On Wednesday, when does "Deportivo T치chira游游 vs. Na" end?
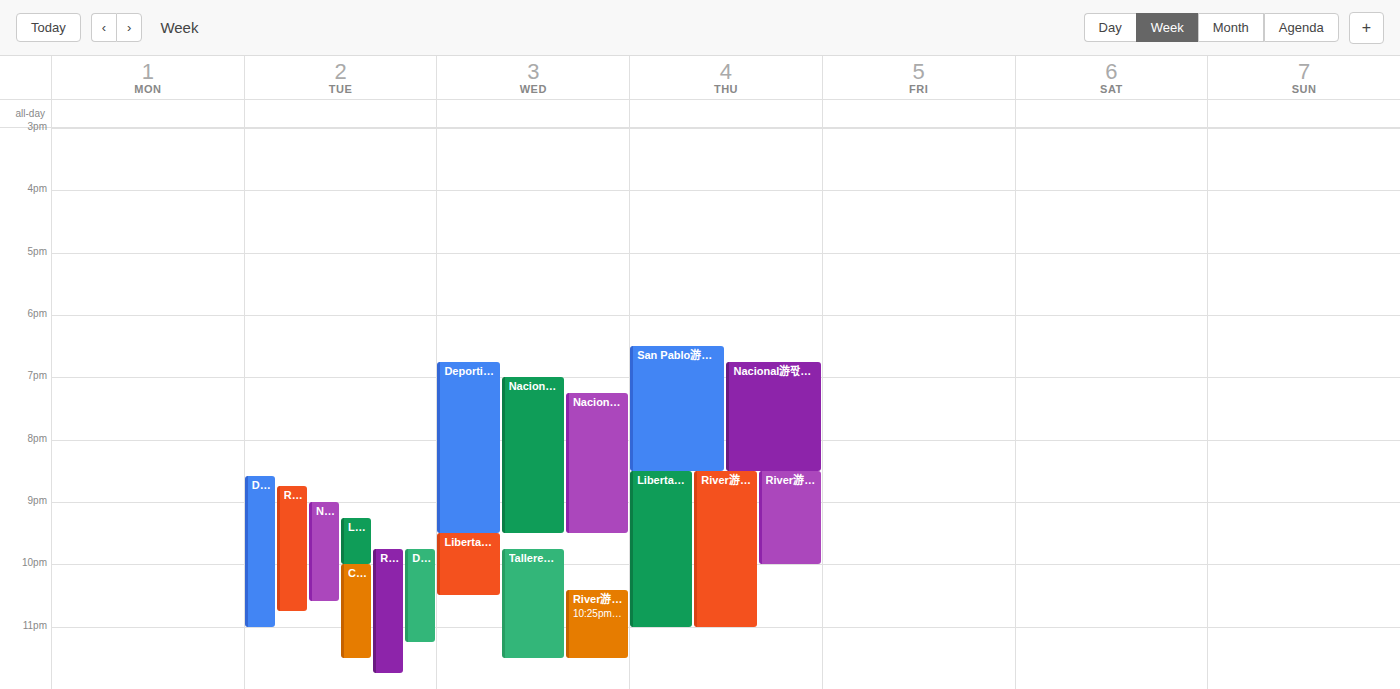
21:30